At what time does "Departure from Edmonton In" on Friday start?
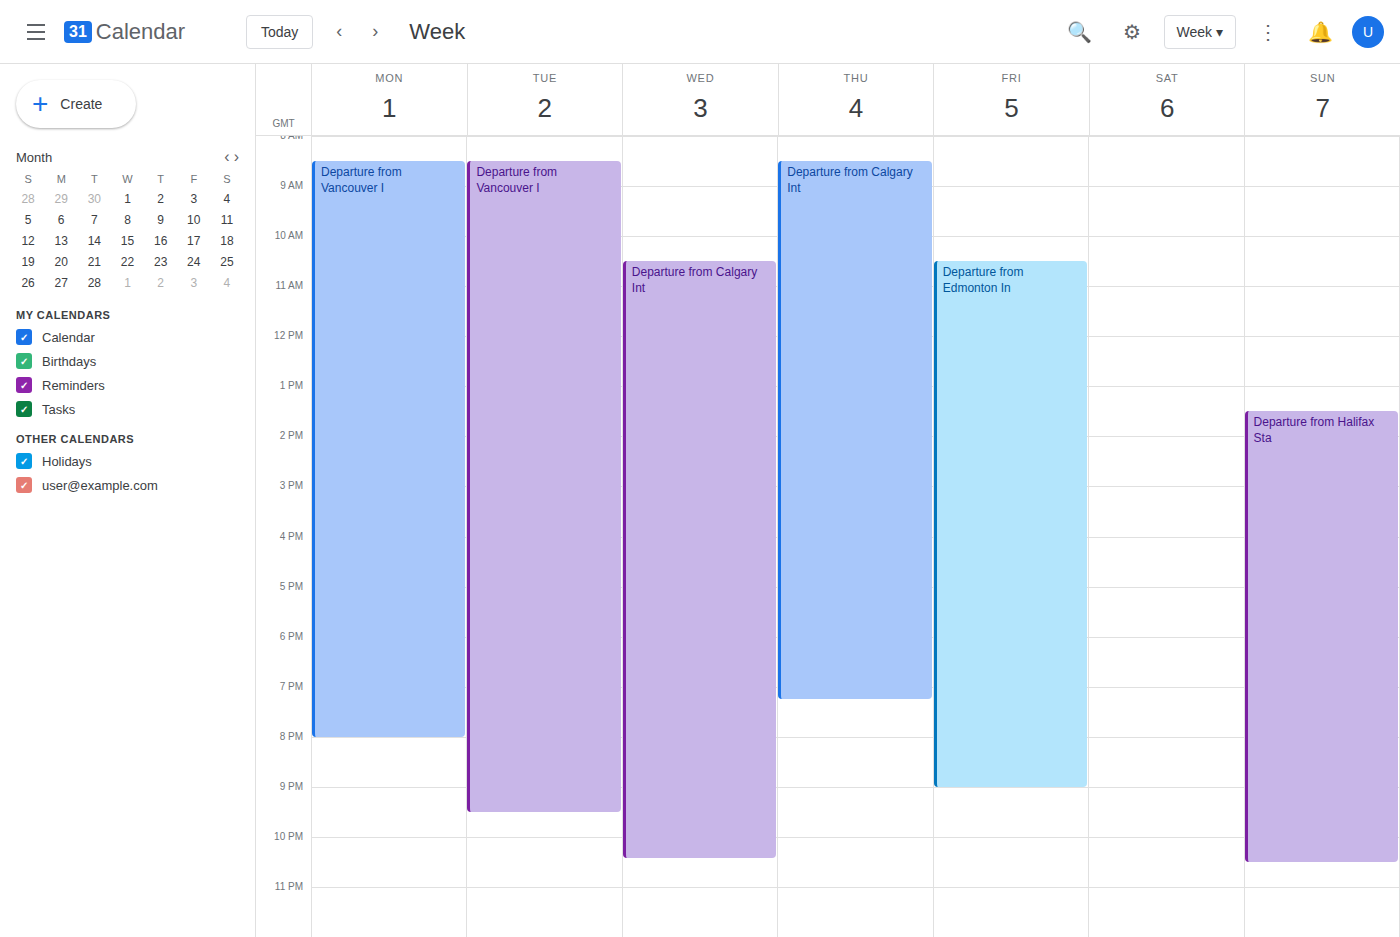
10:30 AM